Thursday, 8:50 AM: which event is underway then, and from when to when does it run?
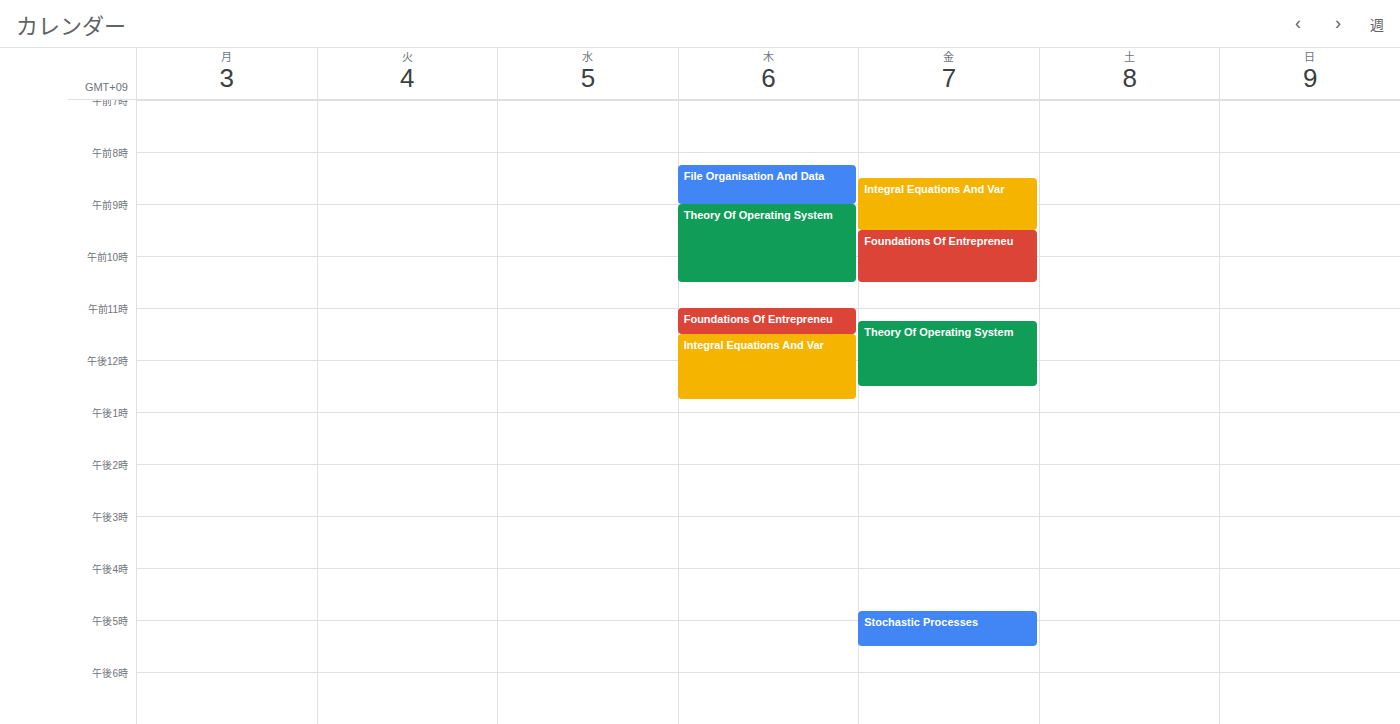
"File Organisation And Data", 8:15 AM to 9:00 AM